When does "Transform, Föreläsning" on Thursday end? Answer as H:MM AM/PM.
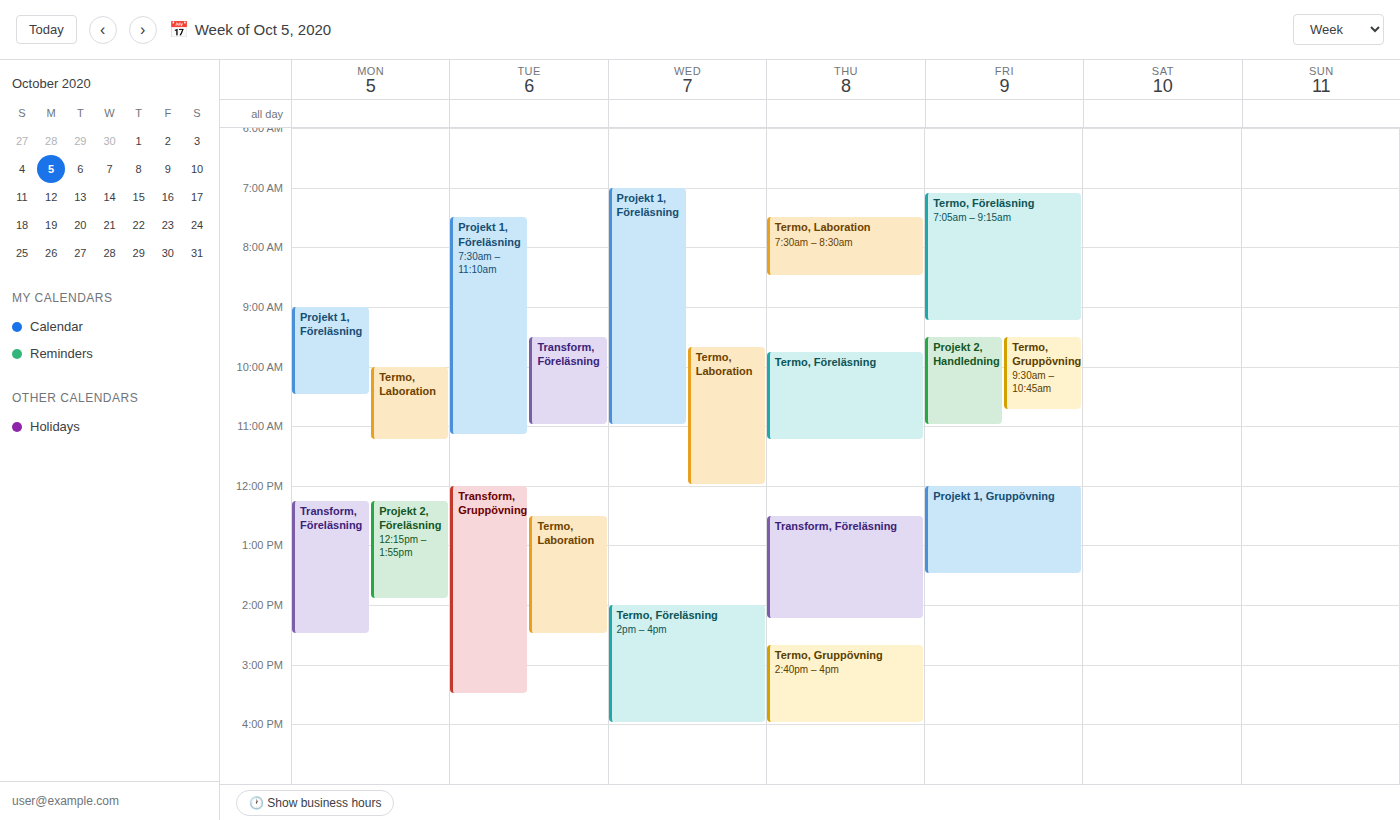
2:15 PM